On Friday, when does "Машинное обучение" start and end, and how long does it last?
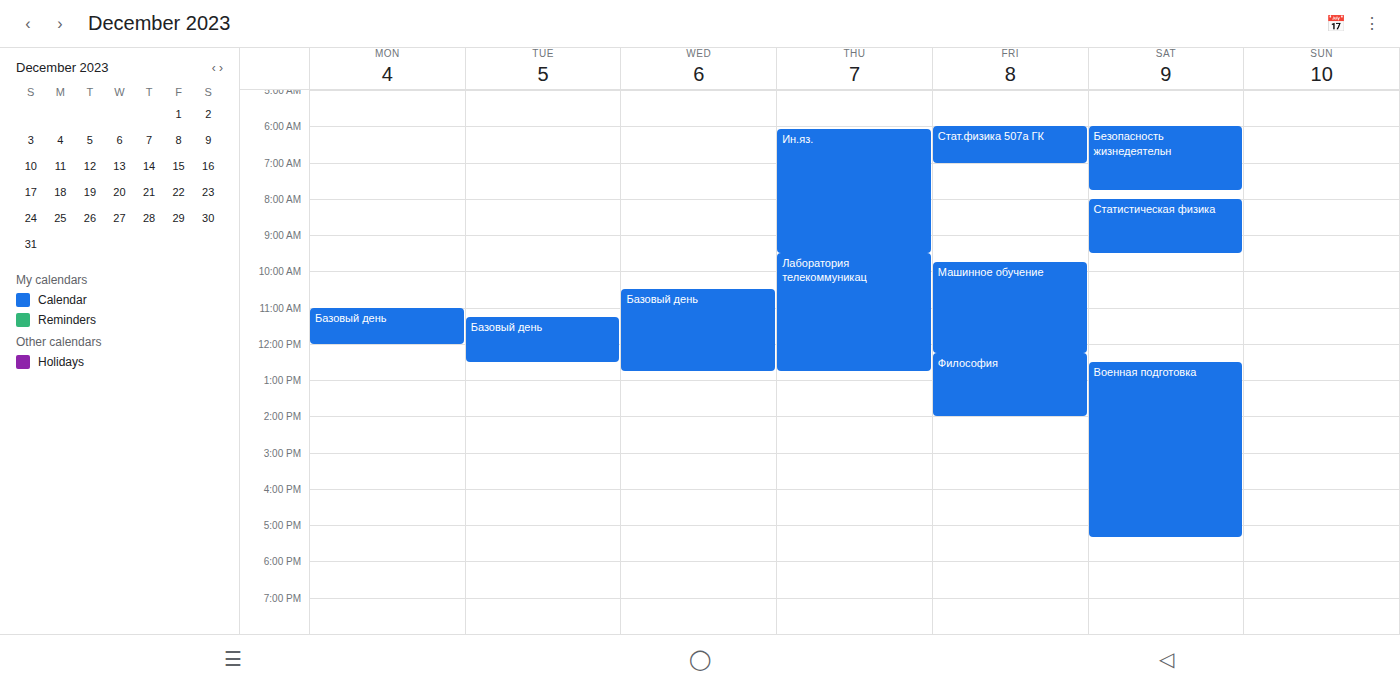
9:45 AM to 12:15 PM, 2 hours 30 minutes